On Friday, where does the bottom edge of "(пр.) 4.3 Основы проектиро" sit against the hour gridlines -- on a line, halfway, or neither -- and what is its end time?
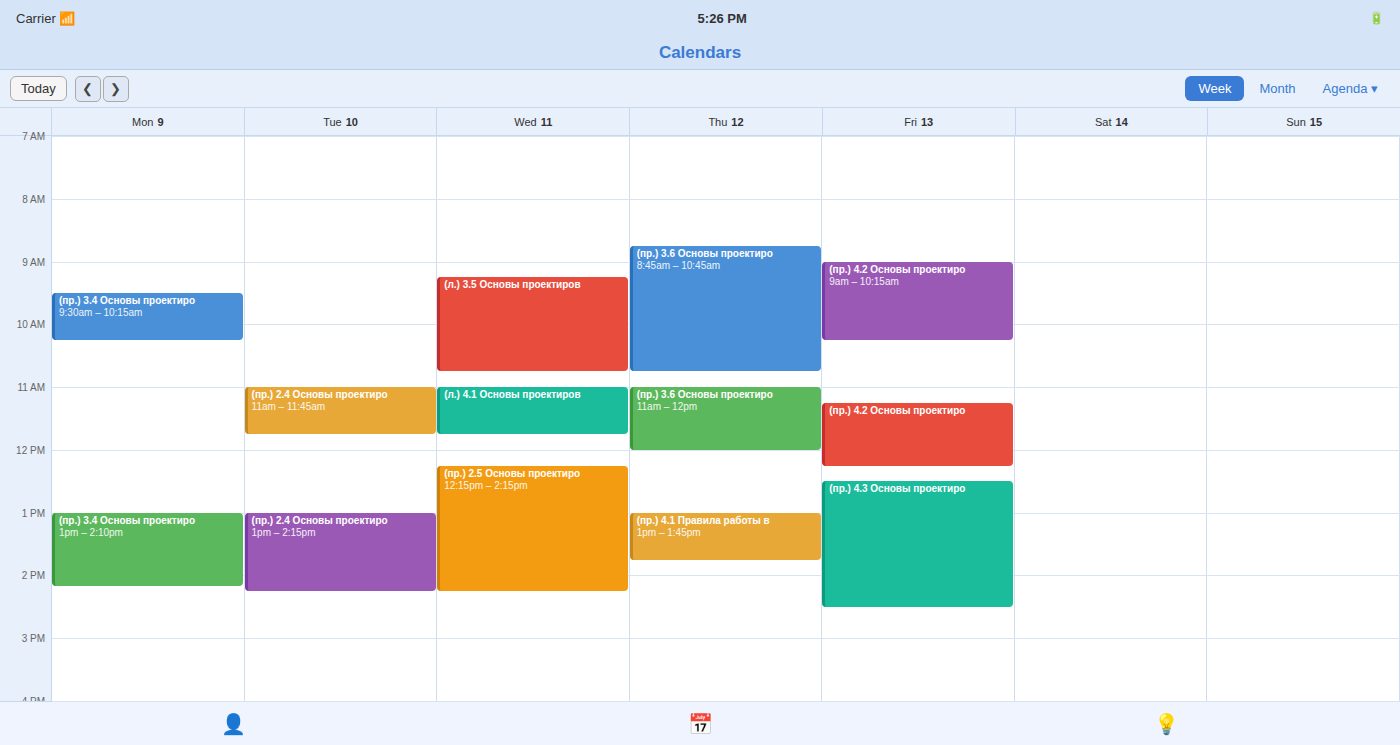
14:30 -- halfway between the 14:00 and 15:00 lines.